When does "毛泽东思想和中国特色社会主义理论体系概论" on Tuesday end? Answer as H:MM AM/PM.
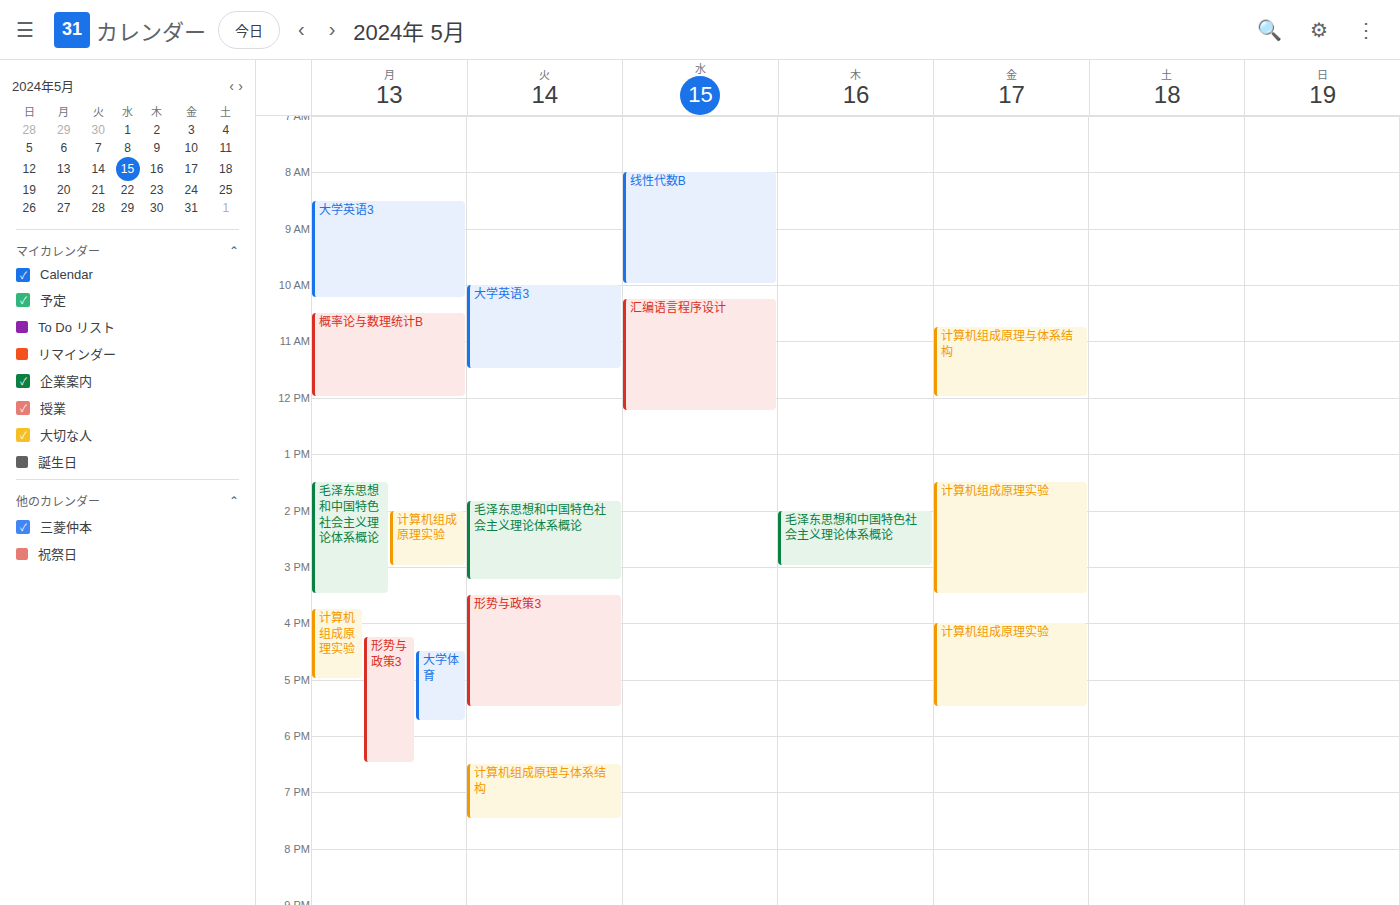
3:15 PM